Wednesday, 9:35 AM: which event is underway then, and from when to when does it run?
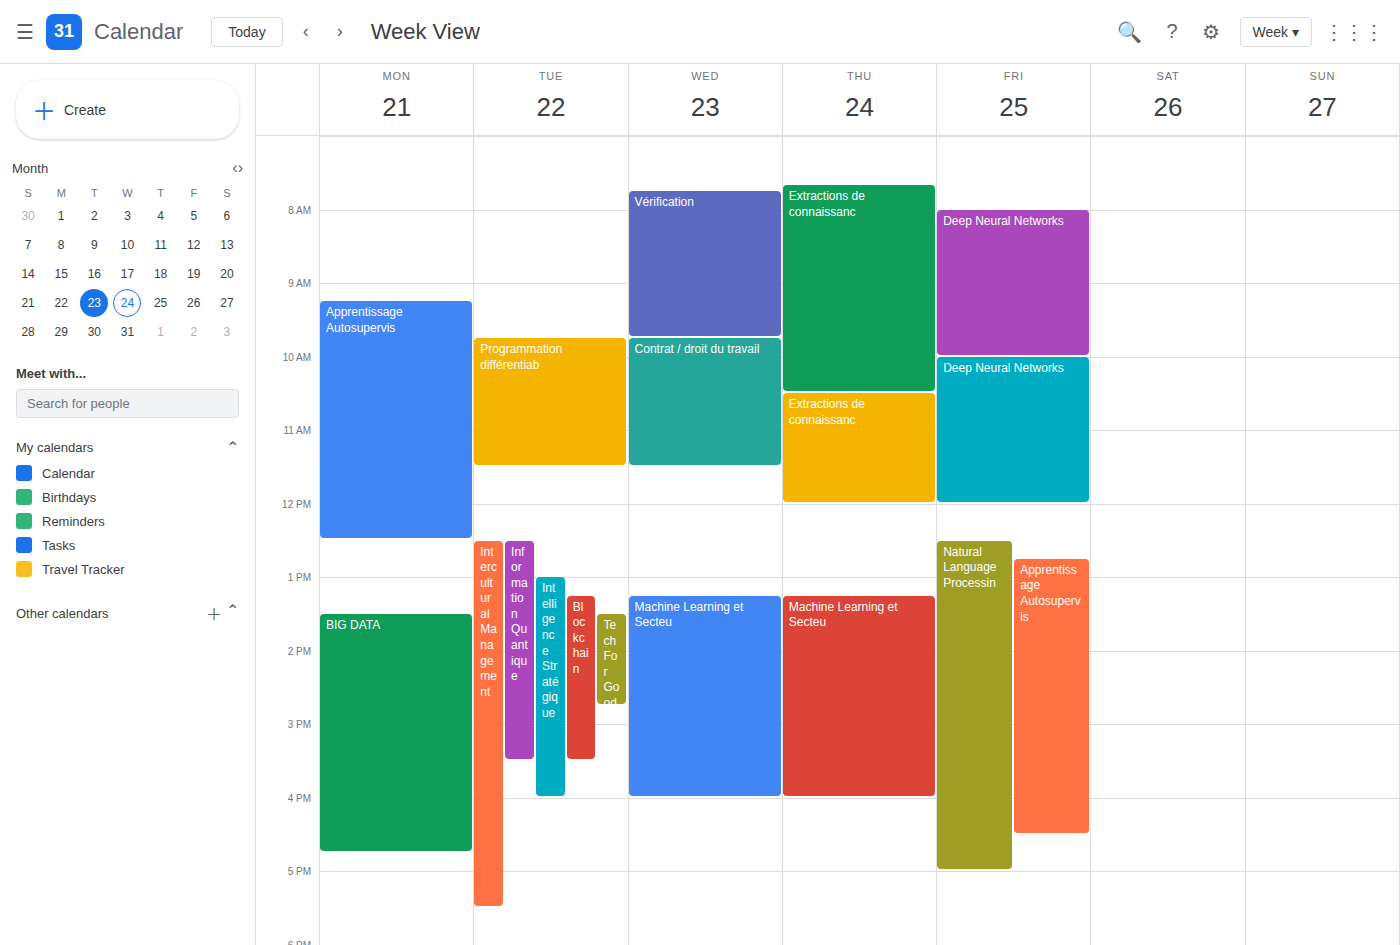
"Vérification", 7:45 AM to 9:45 AM